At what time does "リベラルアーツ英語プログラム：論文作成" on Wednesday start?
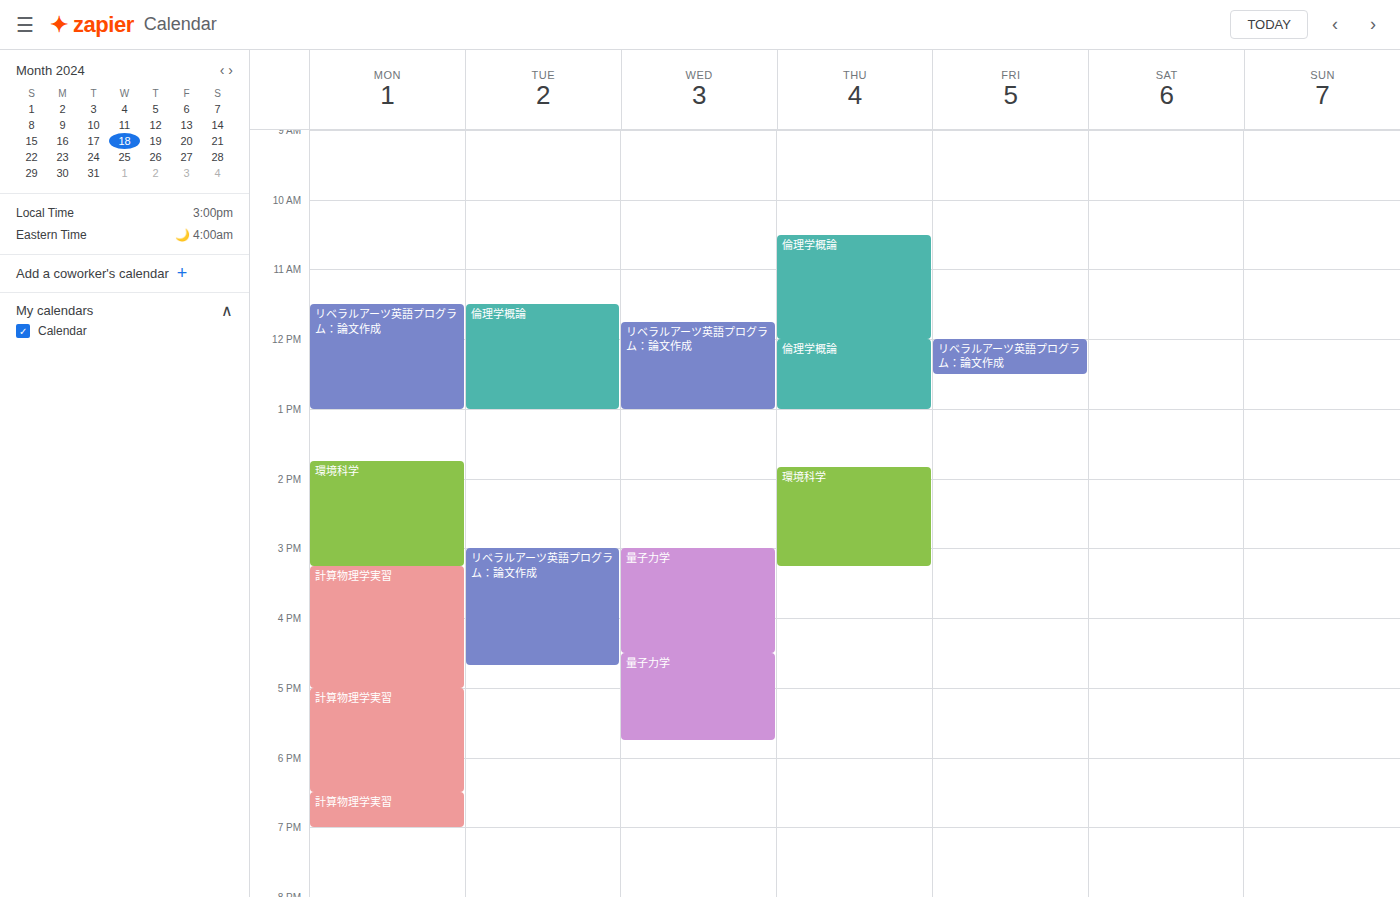
11:45 AM